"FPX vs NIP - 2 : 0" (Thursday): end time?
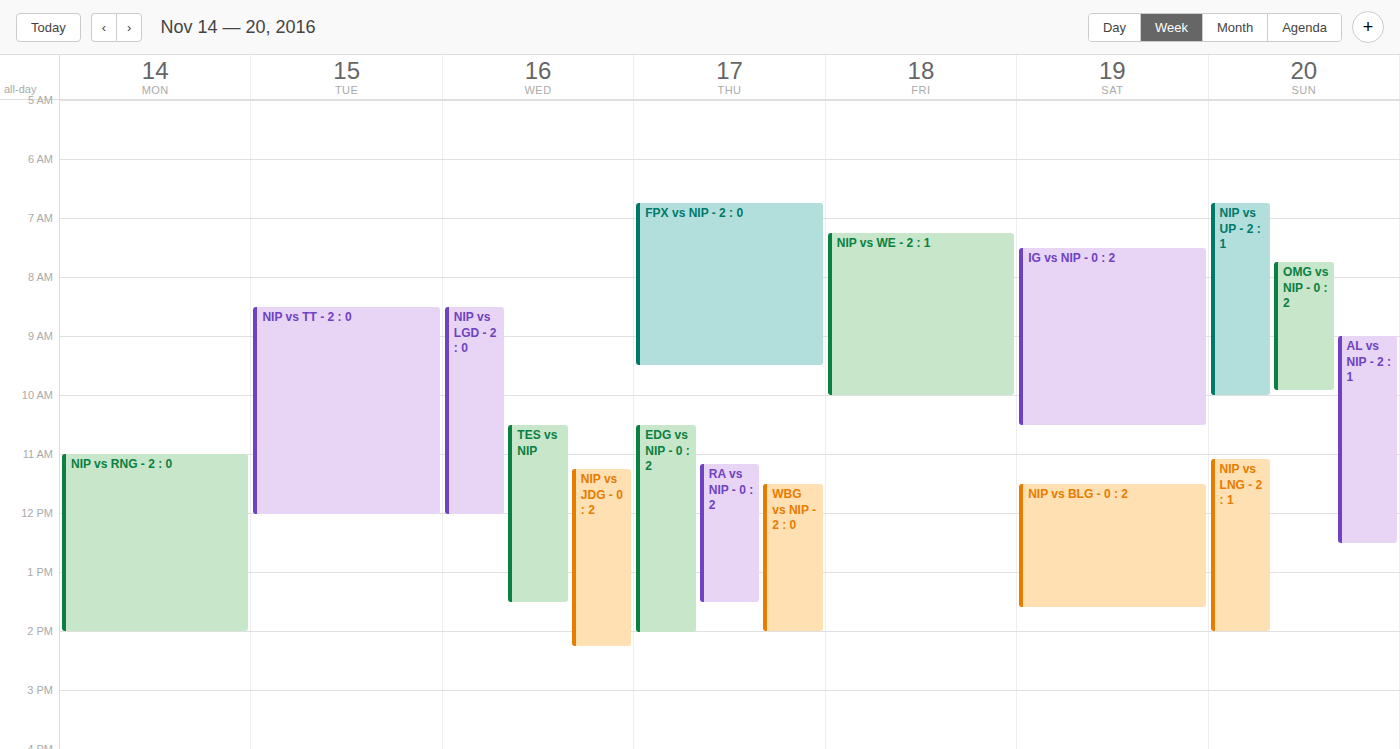
09:30